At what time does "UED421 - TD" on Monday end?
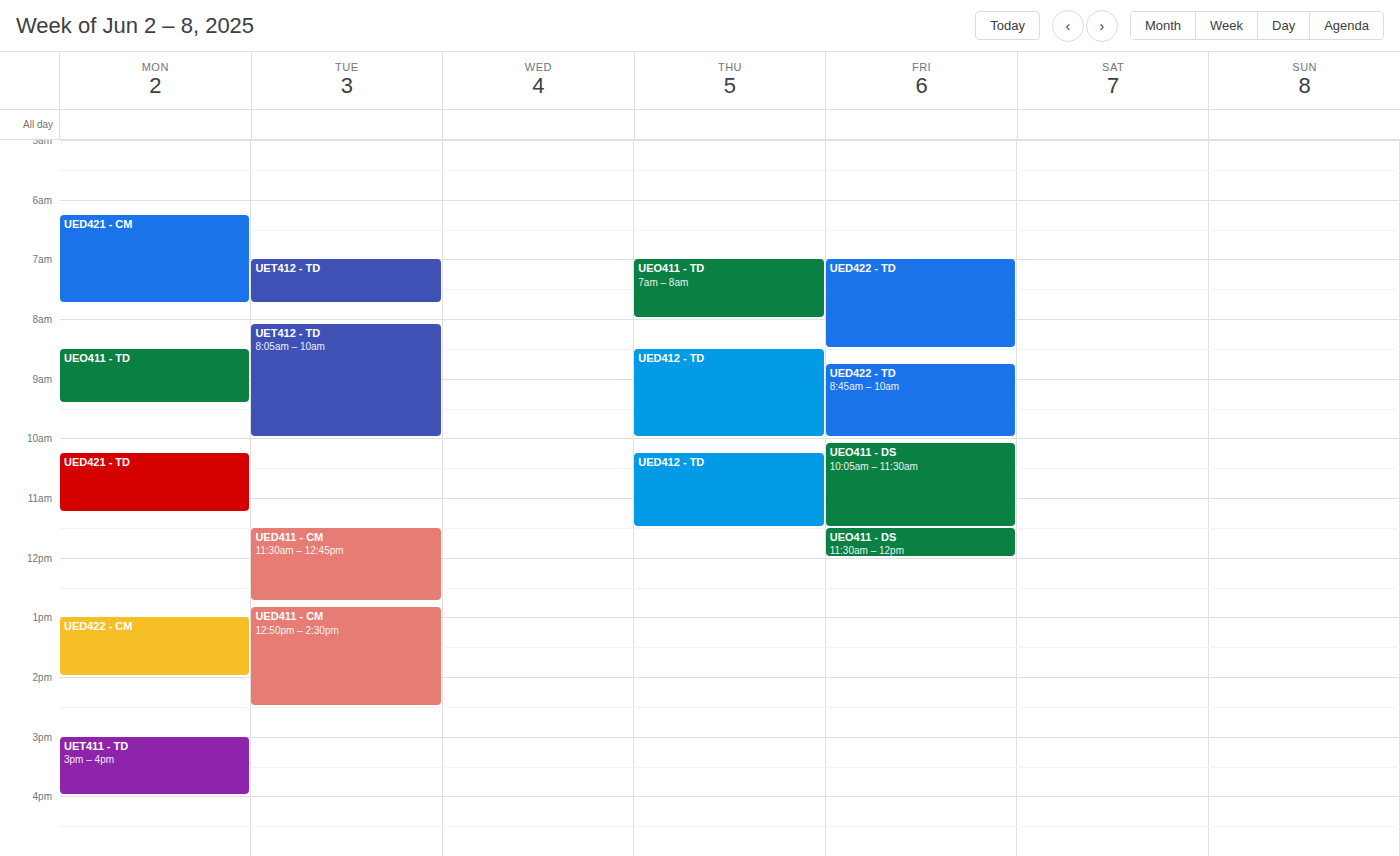
11:15